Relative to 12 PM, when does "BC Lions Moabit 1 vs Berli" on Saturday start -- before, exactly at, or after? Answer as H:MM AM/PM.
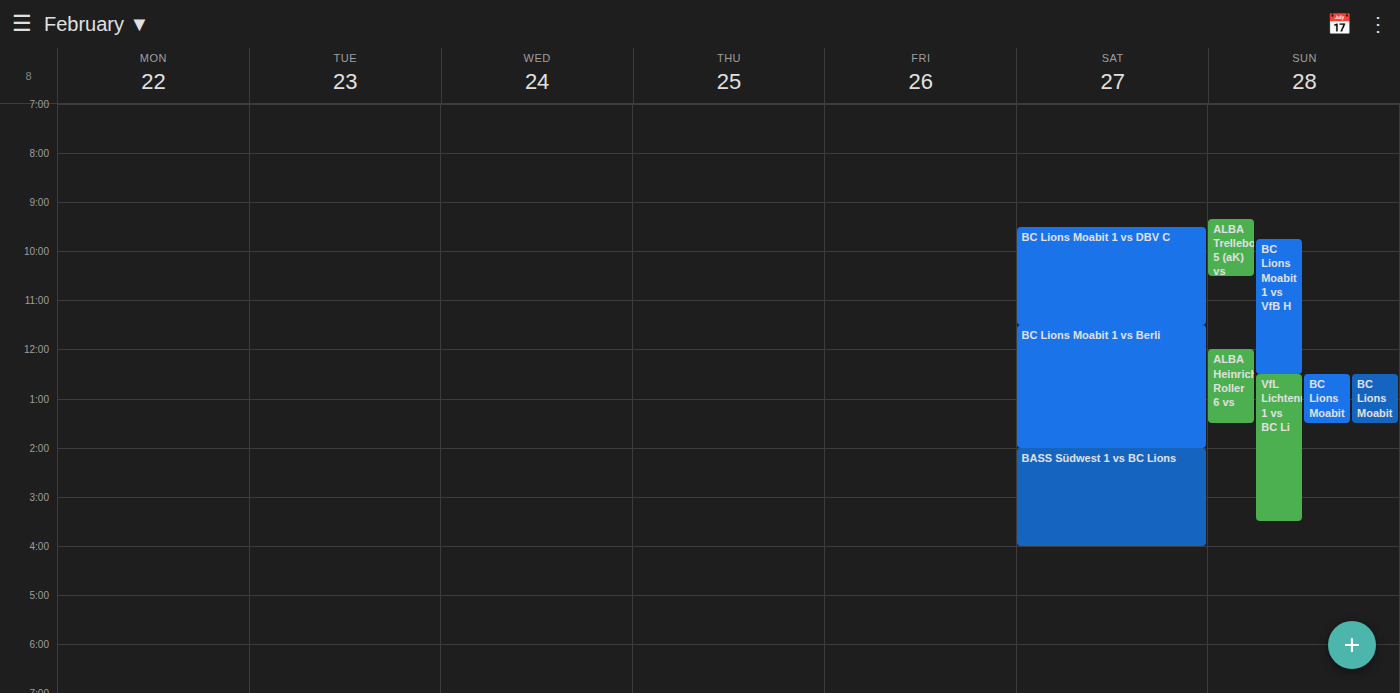
11:30 AM -- before 12 PM, 30 minutes above the 12 PM line.